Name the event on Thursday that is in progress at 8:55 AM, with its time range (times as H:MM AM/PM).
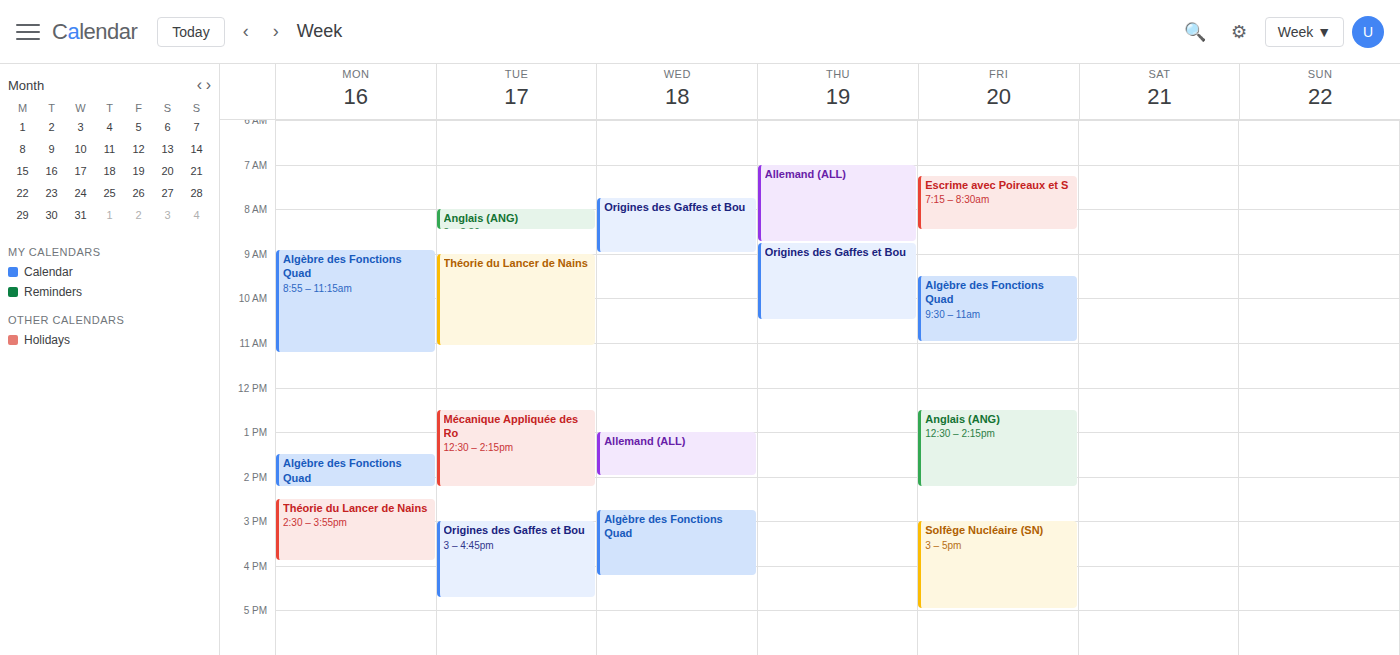
"Origines des Gaffes et Bou", 8:45 AM to 10:30 AM